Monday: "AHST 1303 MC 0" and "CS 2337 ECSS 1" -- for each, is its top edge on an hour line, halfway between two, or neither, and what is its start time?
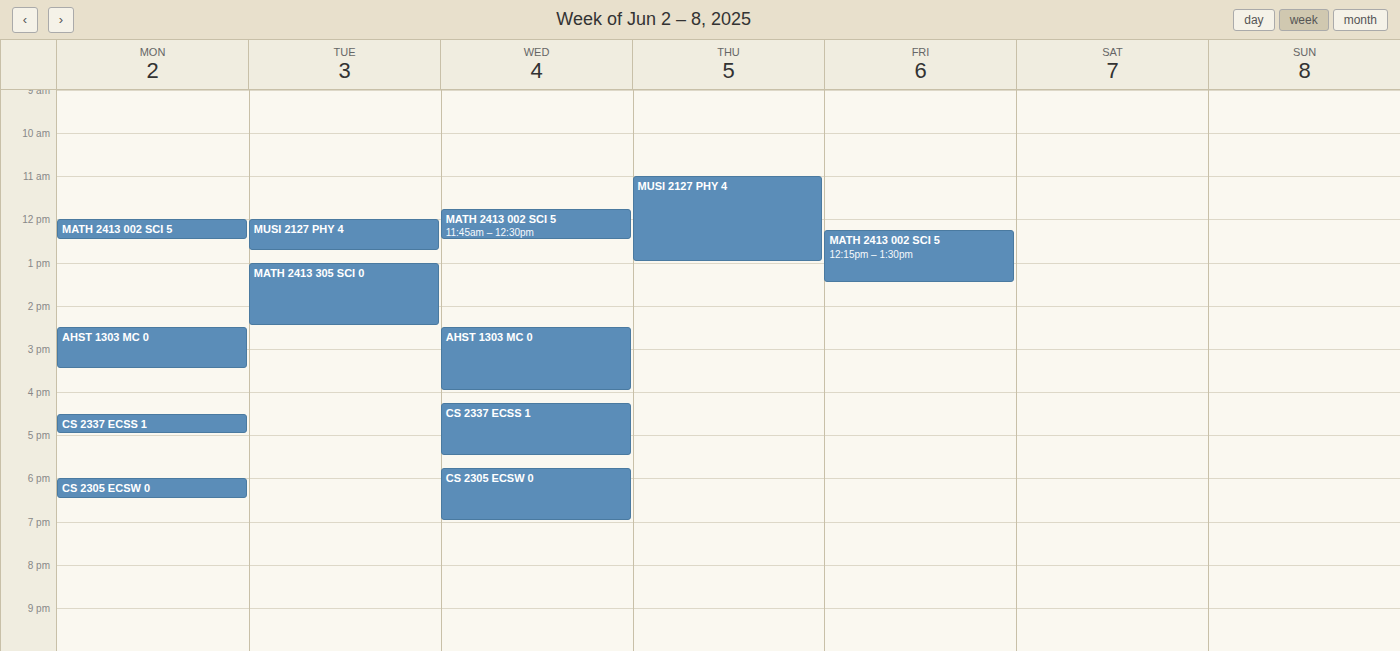
"AHST 1303 MC 0": 2:30 PM, halfway between the 2 PM and 3 PM lines. "CS 2337 ECSS 1": 4:30 PM, halfway between the 4 PM and 5 PM lines.